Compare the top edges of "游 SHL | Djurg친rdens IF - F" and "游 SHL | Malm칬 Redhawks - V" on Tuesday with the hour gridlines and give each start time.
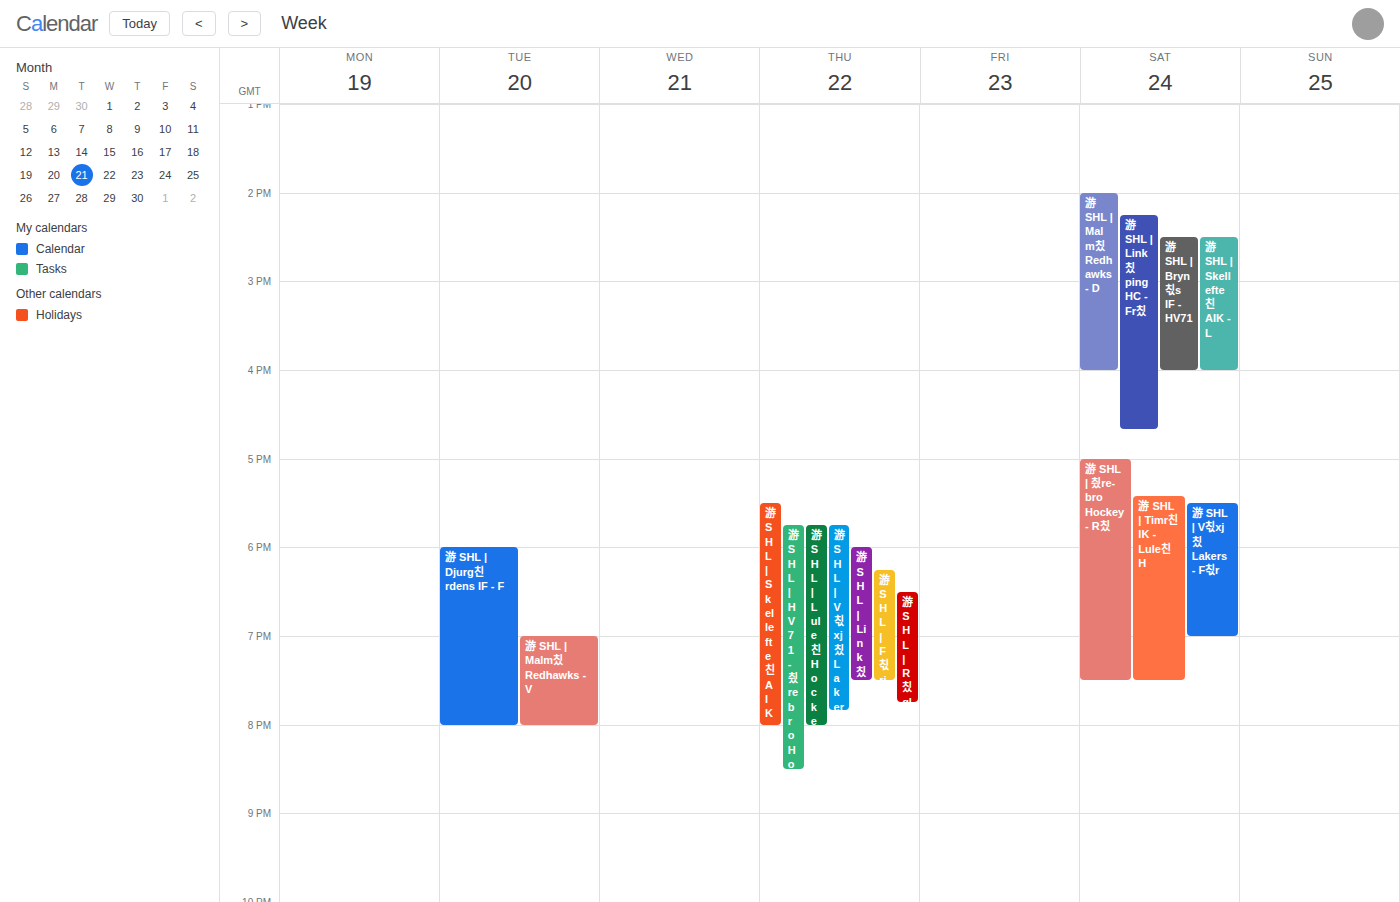
"游 SHL | Djurg친rdens IF - F": 6:00 PM, exactly on the 6 PM line. "游 SHL | Malm칬 Redhawks - V": 7:00 PM, exactly on the 7 PM line.